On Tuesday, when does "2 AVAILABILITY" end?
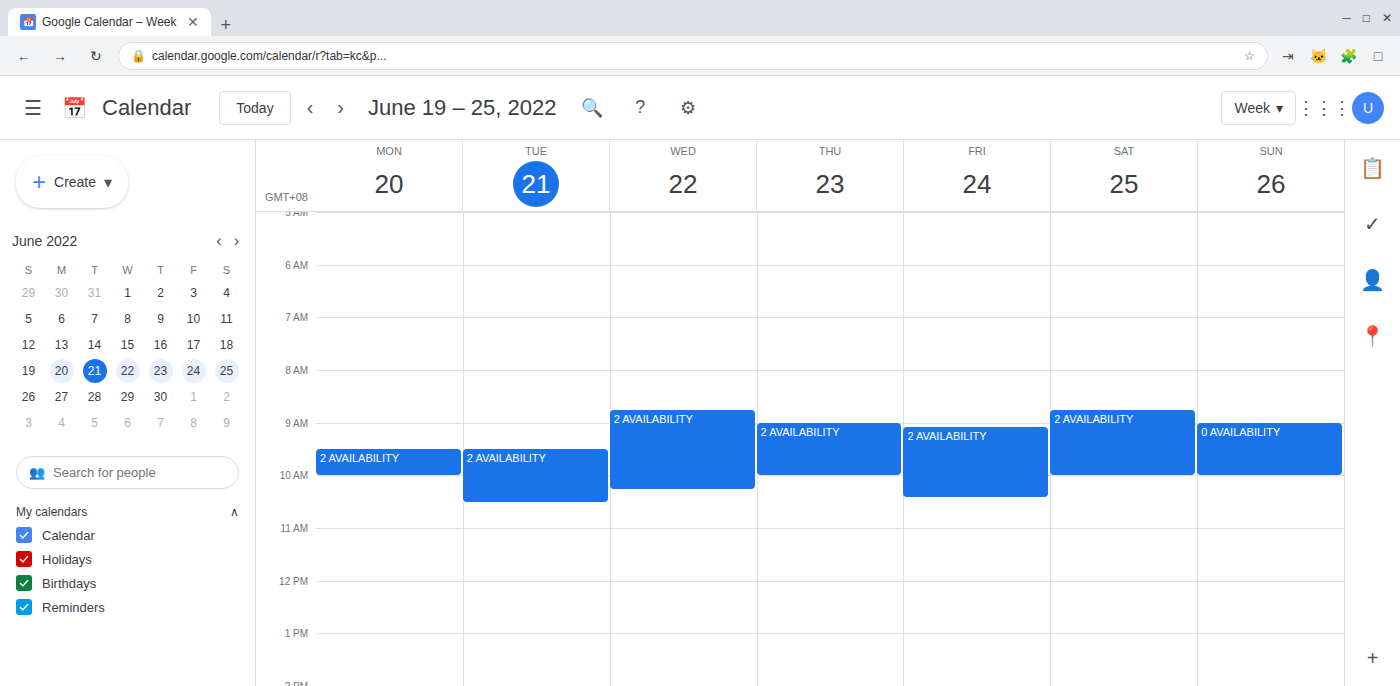
10:30 AM